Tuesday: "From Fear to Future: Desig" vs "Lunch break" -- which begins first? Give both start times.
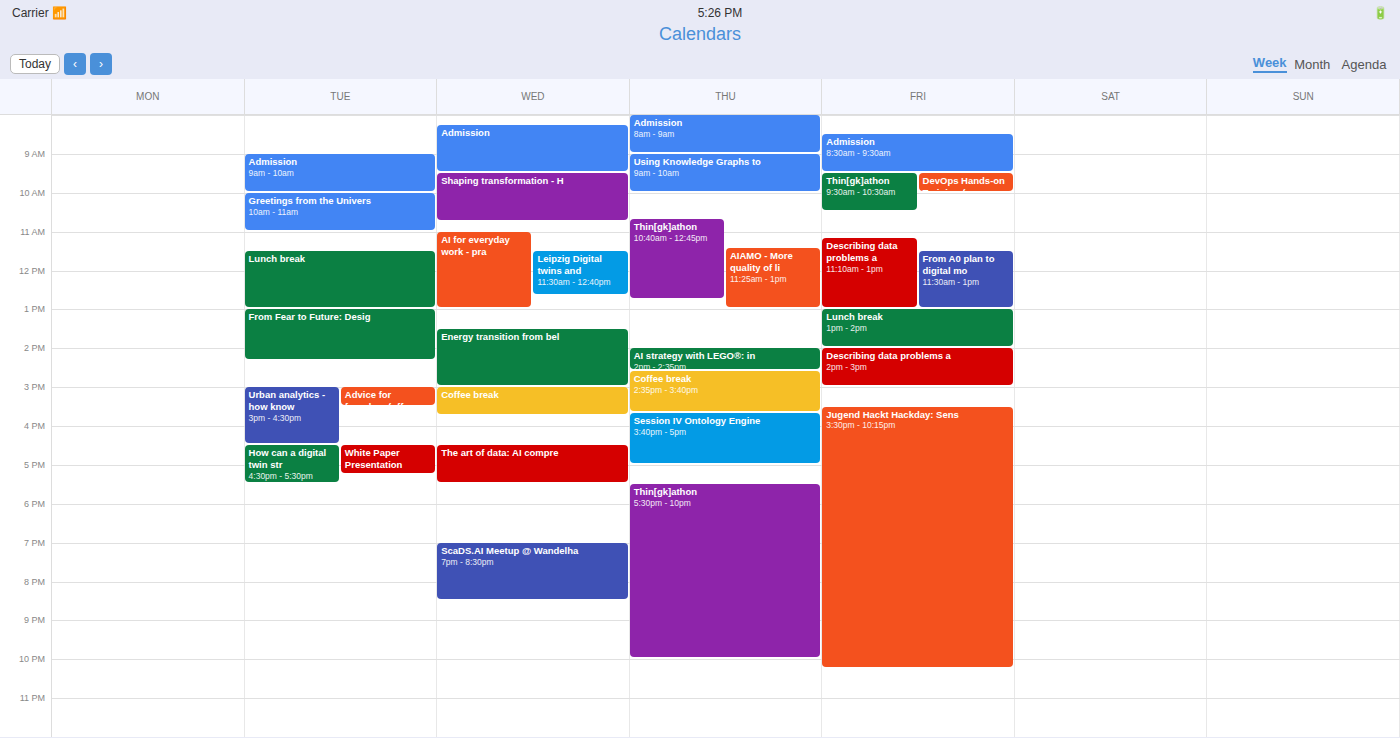
"Lunch break" 11:30 AM; "From Fear to Future: Desig" 1:00 PM.